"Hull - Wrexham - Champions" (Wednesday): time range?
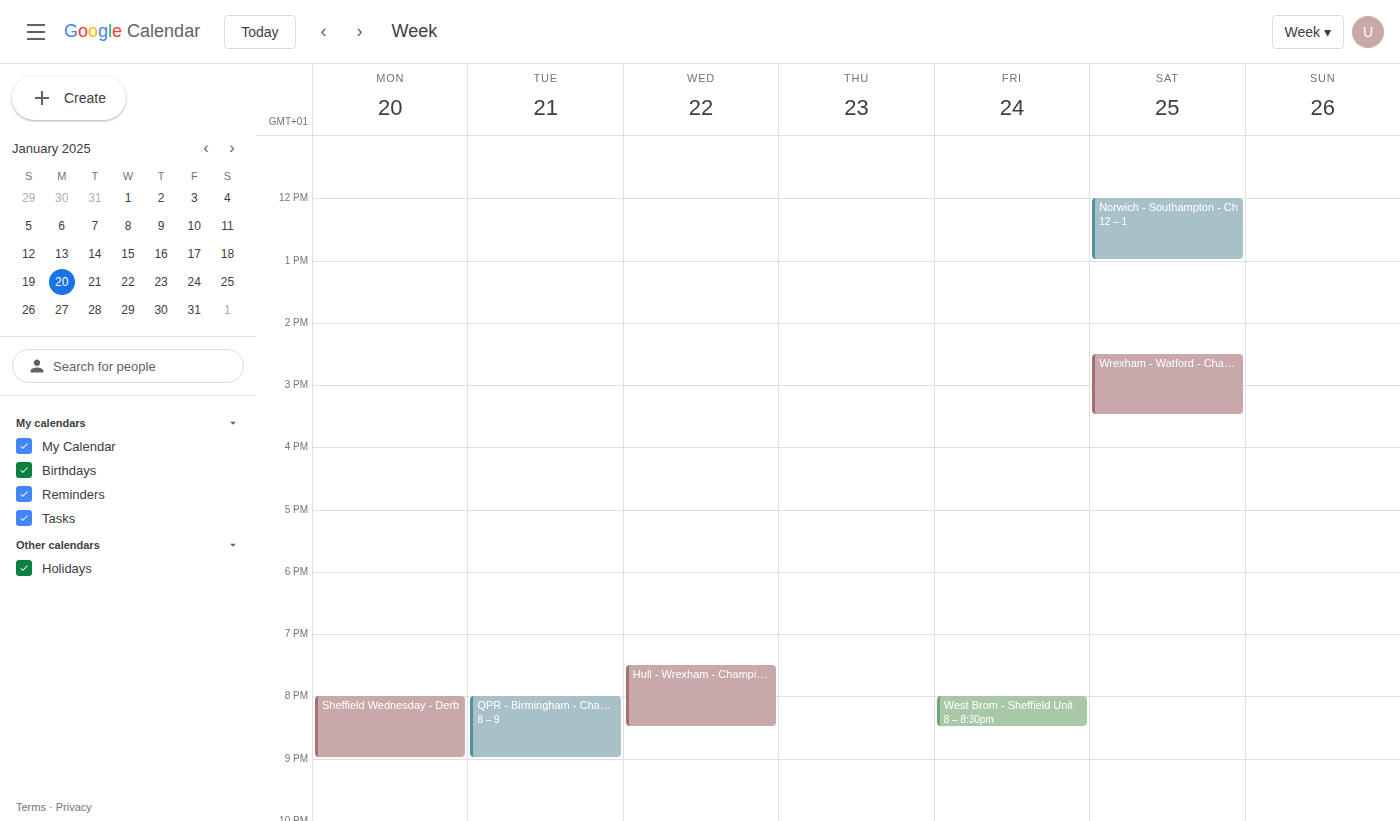
7:30 PM to 8:30 PM